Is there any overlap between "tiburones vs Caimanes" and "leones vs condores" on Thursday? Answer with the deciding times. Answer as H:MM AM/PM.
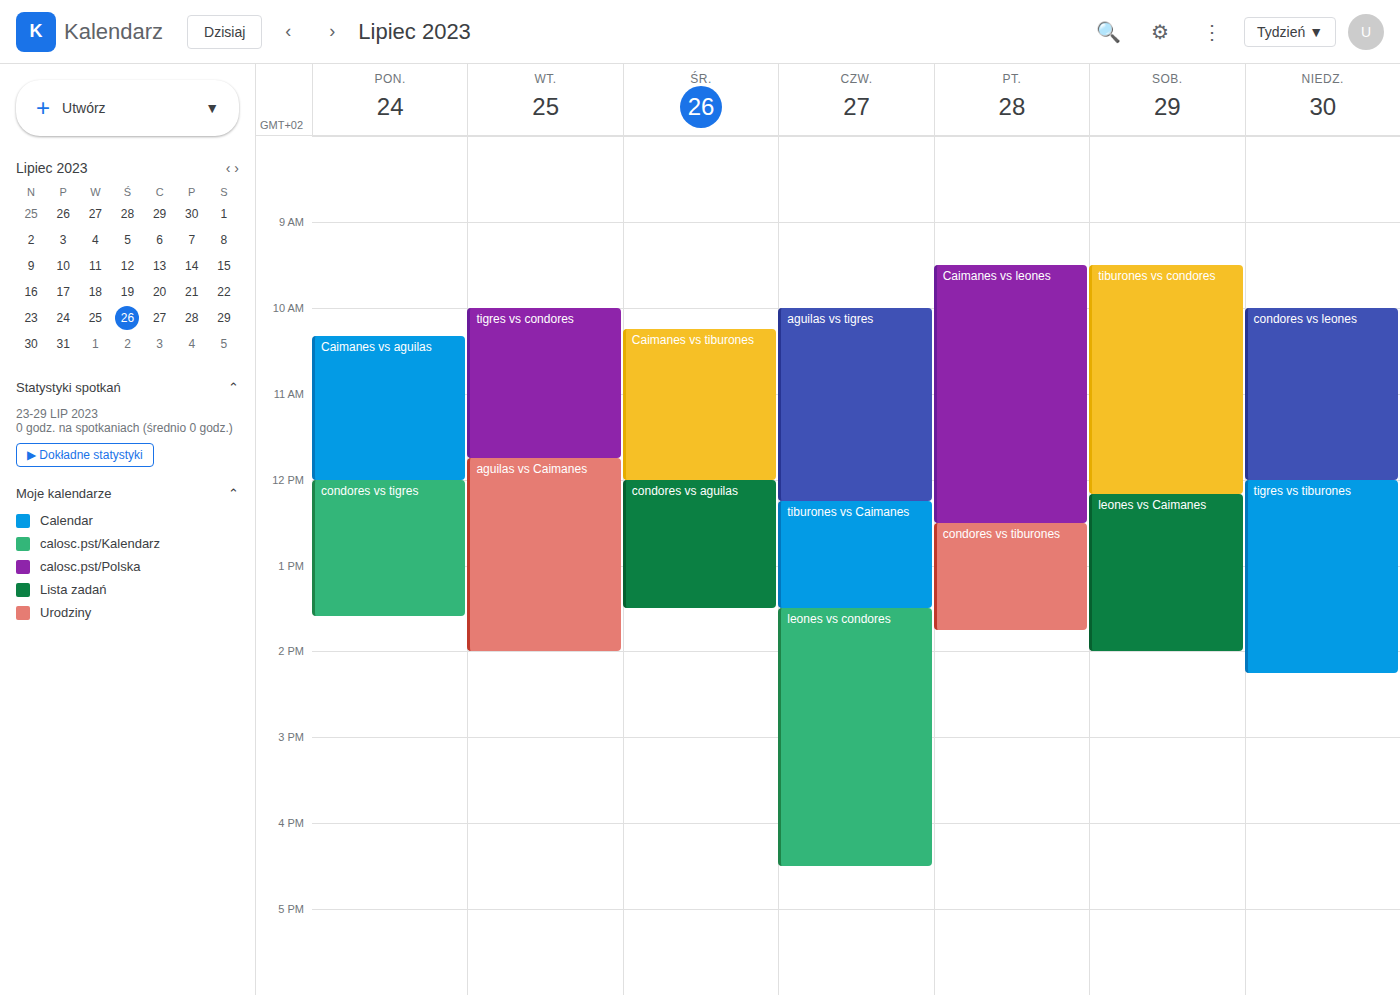
"tiburones vs Caimanes" ends at 1:30 PM, exactly when "leones vs condores" starts -- they touch but do not overlap.